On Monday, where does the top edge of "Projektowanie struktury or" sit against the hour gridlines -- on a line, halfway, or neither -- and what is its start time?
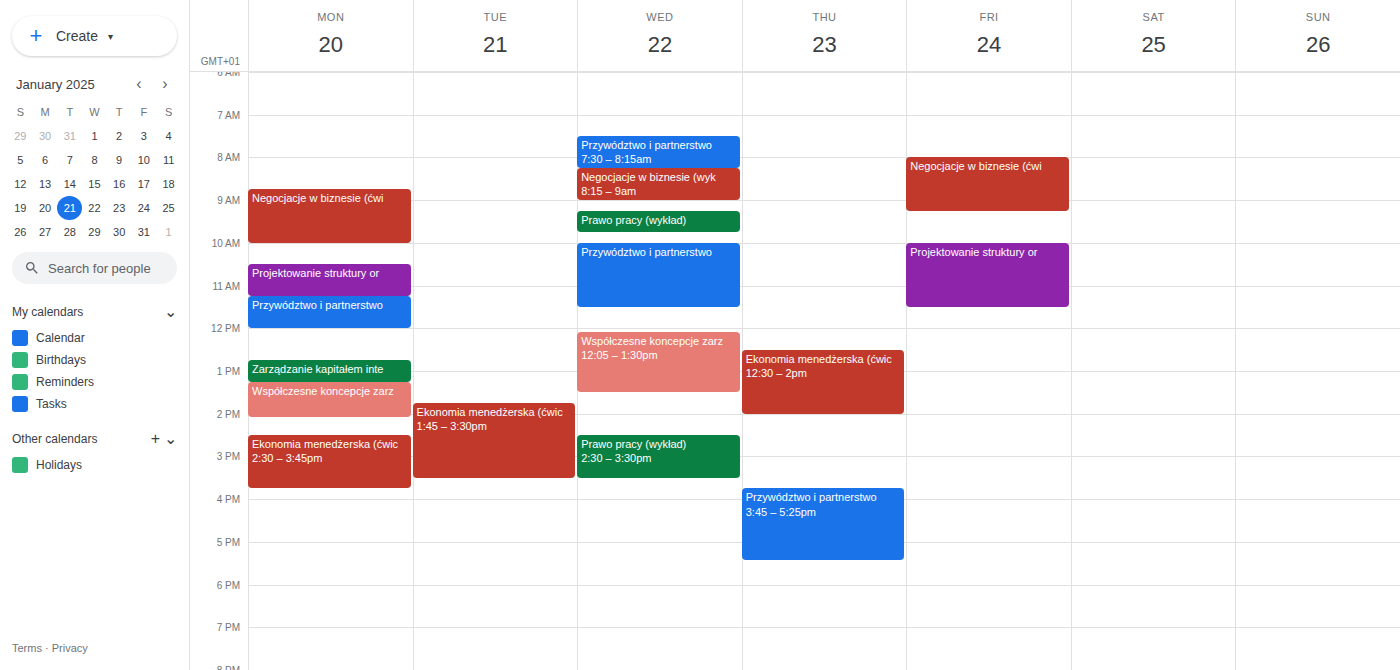
10:30 AM -- halfway between the 10 AM and 11 AM lines.